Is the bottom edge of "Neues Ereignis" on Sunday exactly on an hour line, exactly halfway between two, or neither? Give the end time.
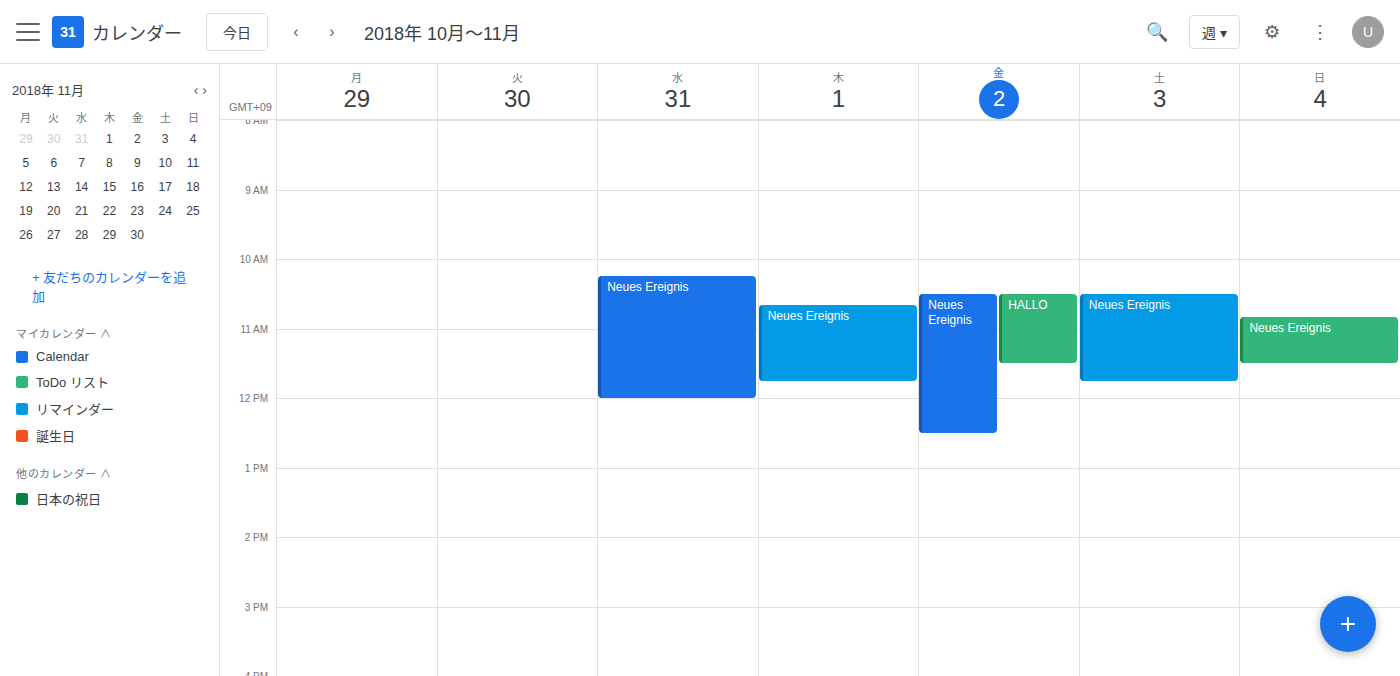
11:30 AM -- halfway between the 11 AM and 12 PM lines.